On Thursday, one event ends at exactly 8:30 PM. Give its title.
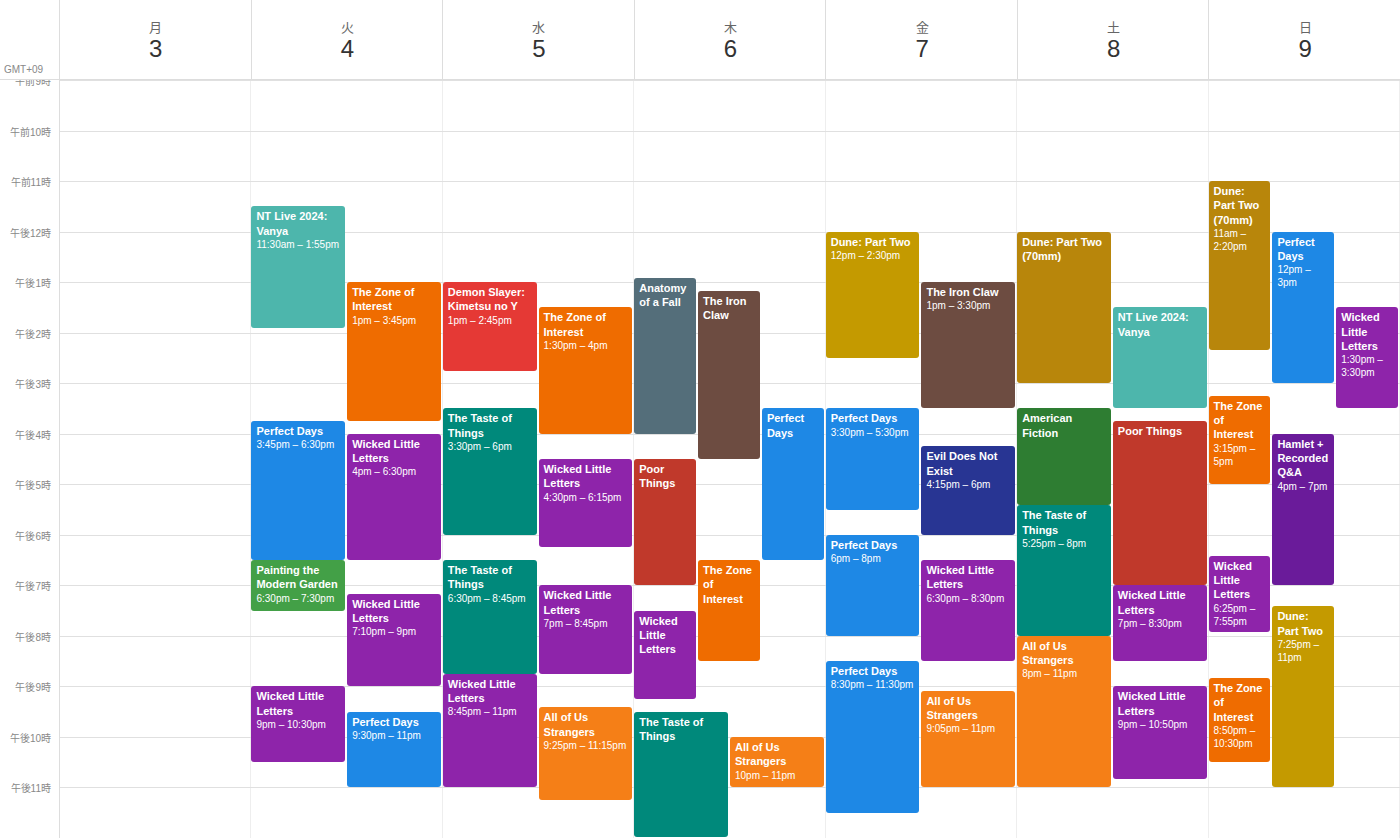
"The Zone of Interest"